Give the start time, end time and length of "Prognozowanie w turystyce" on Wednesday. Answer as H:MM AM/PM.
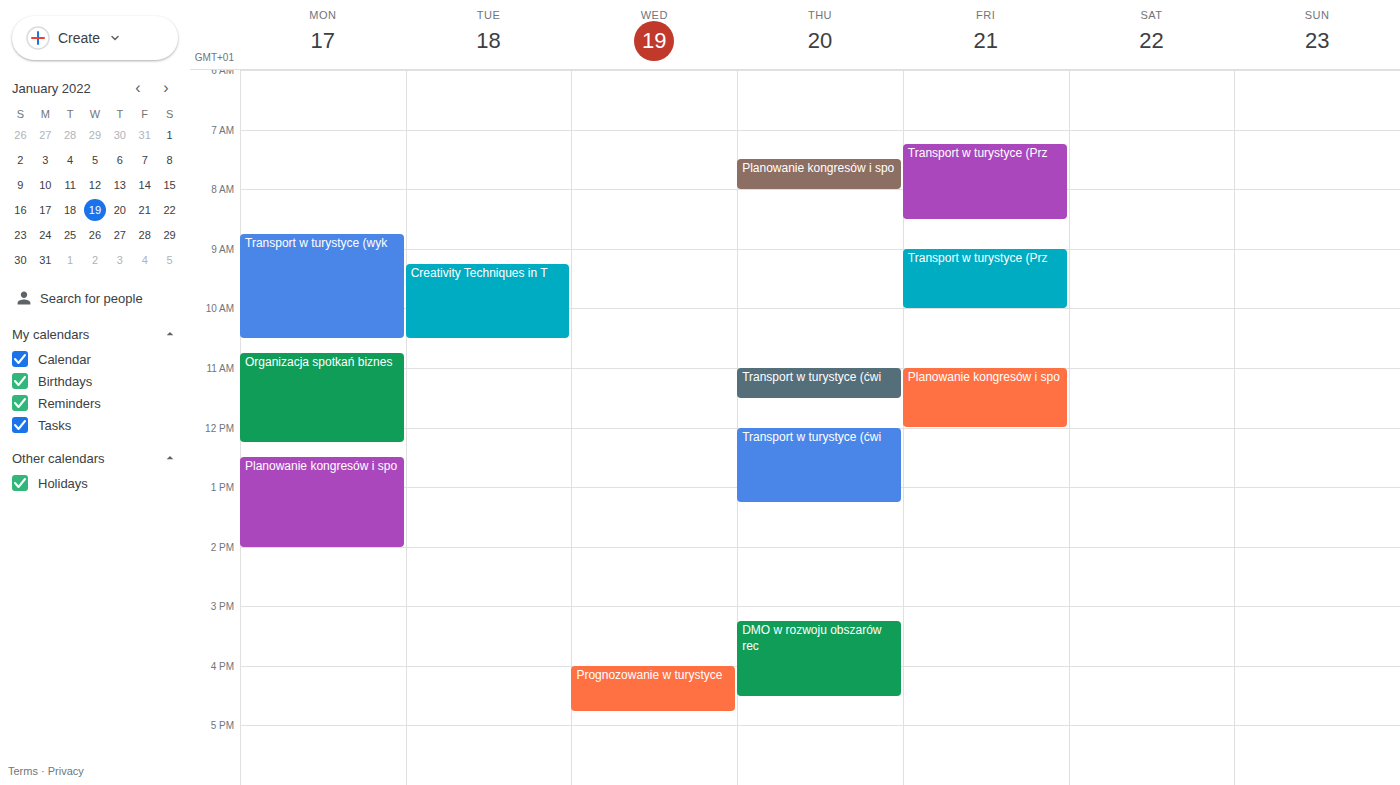
4:00 PM to 4:45 PM, 45 minutes